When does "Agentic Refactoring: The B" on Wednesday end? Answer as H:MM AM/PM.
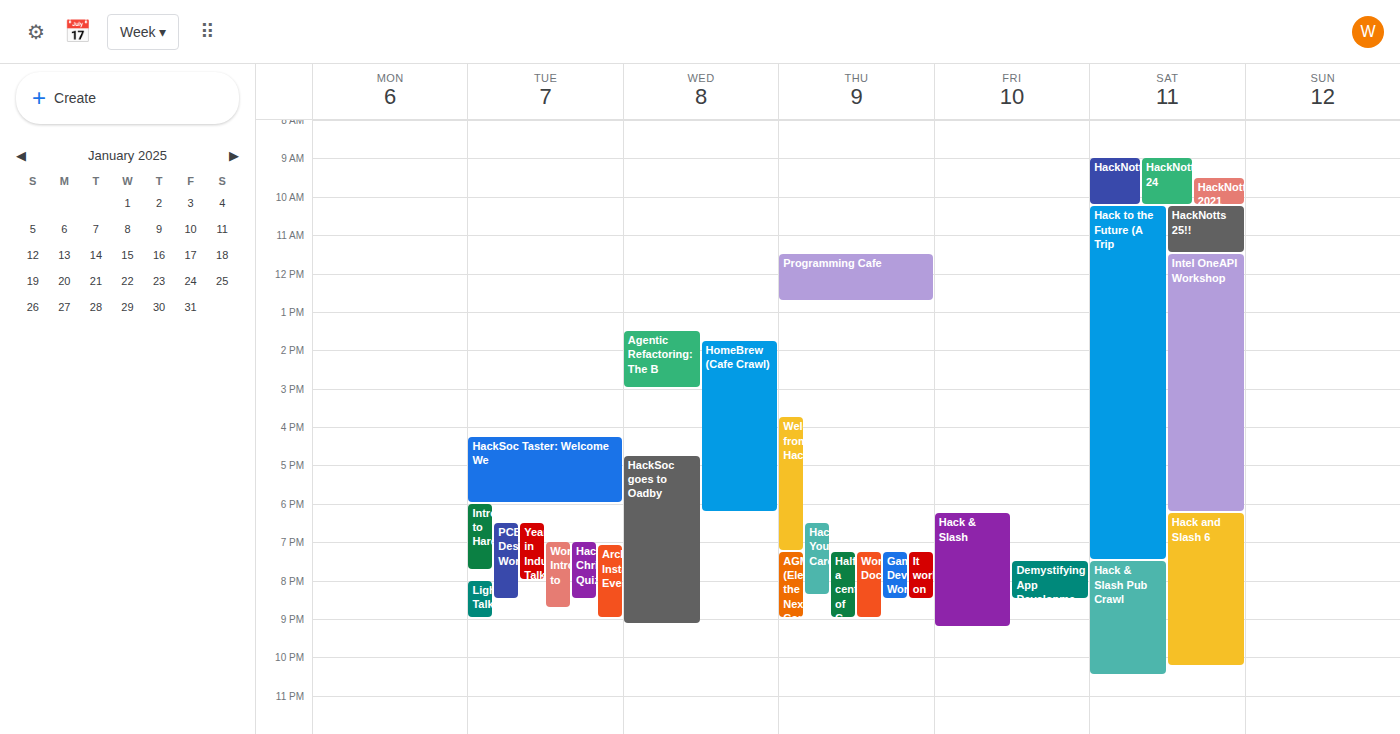
3:00 PM